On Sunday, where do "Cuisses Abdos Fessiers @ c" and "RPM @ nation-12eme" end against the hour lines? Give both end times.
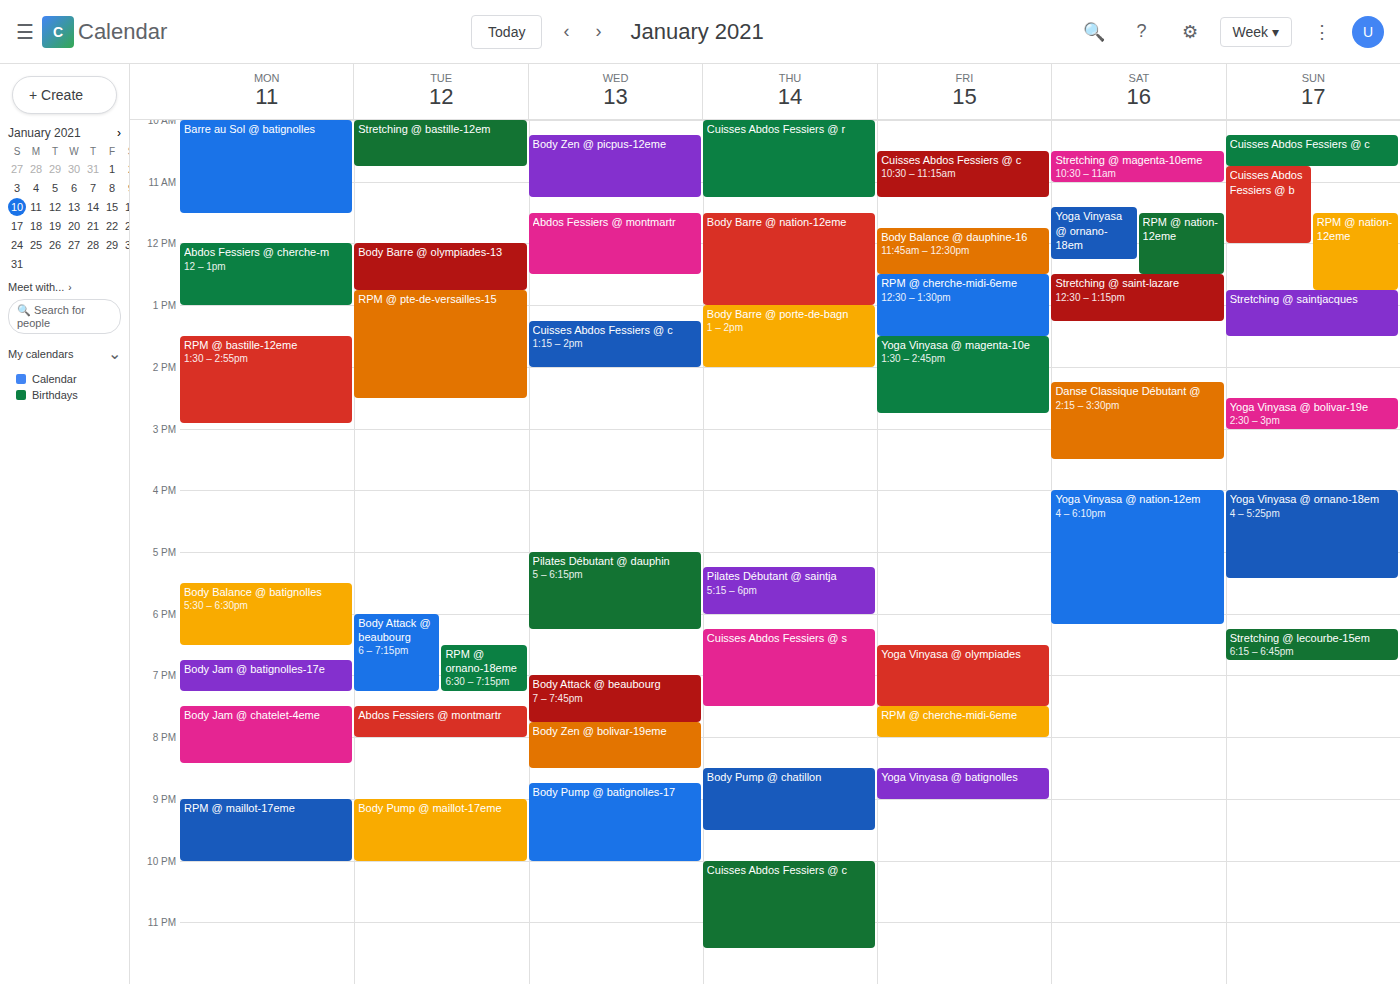
"Cuisses Abdos Fessiers @ c": 10:45 AM, neither: three quarters of the way from the 10 AM line to the 11 AM line. "RPM @ nation-12eme": 12:45 PM, neither: three quarters of the way from the 12 PM line to the 1 PM line.